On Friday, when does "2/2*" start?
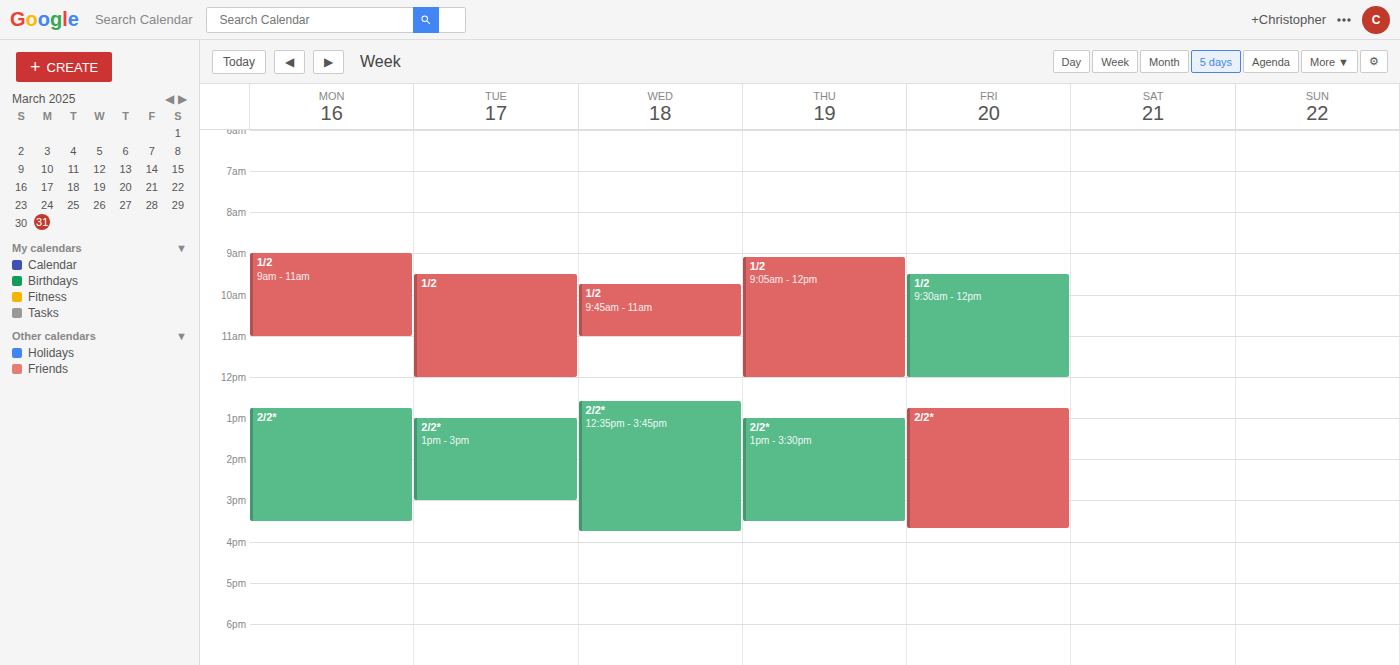
12:45